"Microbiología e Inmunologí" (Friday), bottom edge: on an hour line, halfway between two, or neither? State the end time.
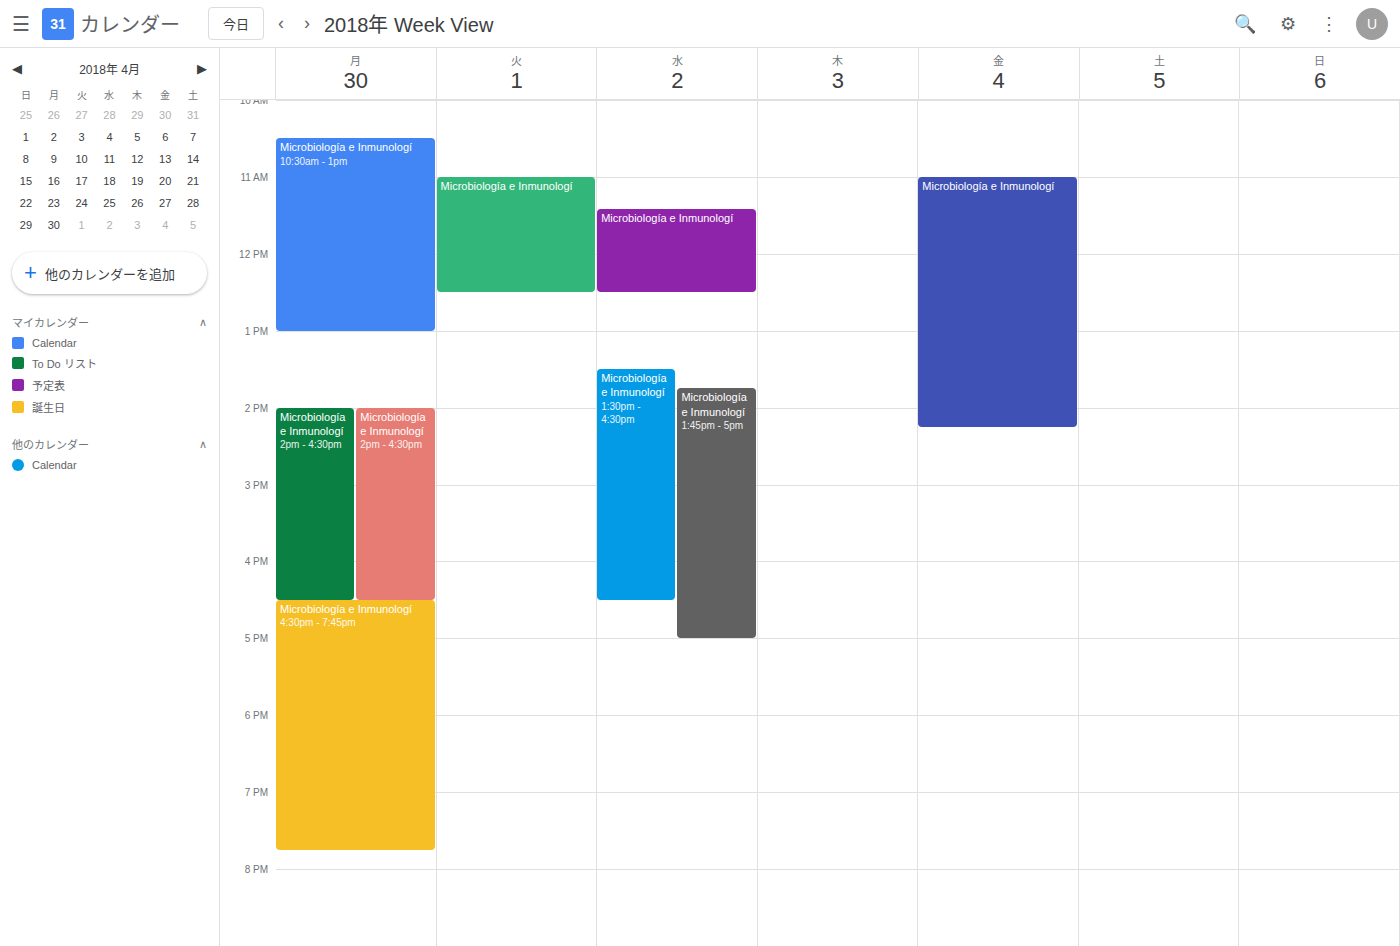
2:15 PM -- neither: a quarter of the way from the 2 PM line to the 3 PM line.